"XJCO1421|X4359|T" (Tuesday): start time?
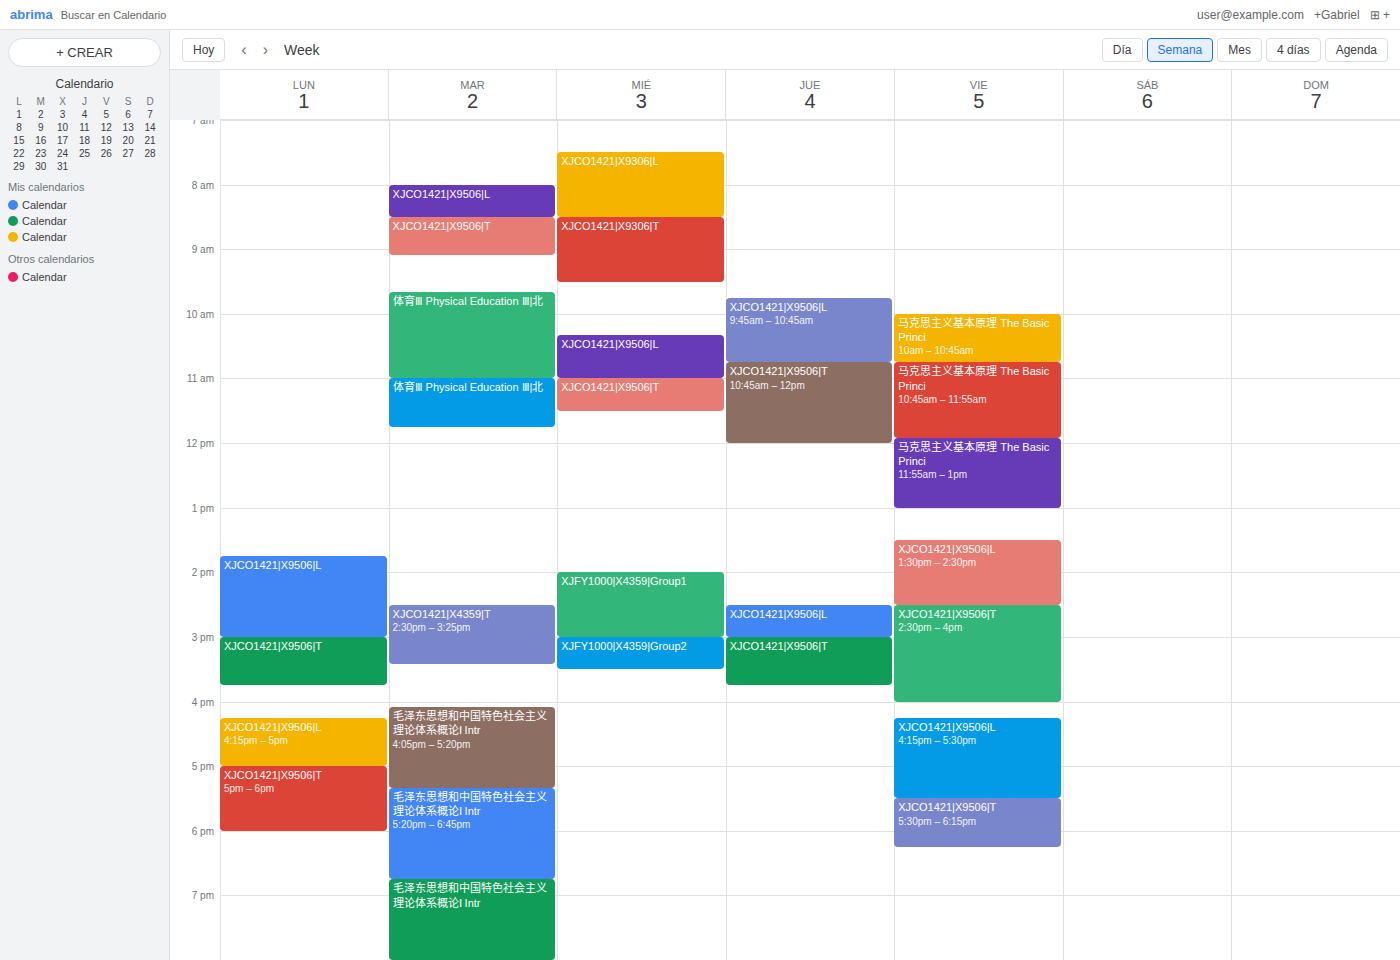
2:30 PM